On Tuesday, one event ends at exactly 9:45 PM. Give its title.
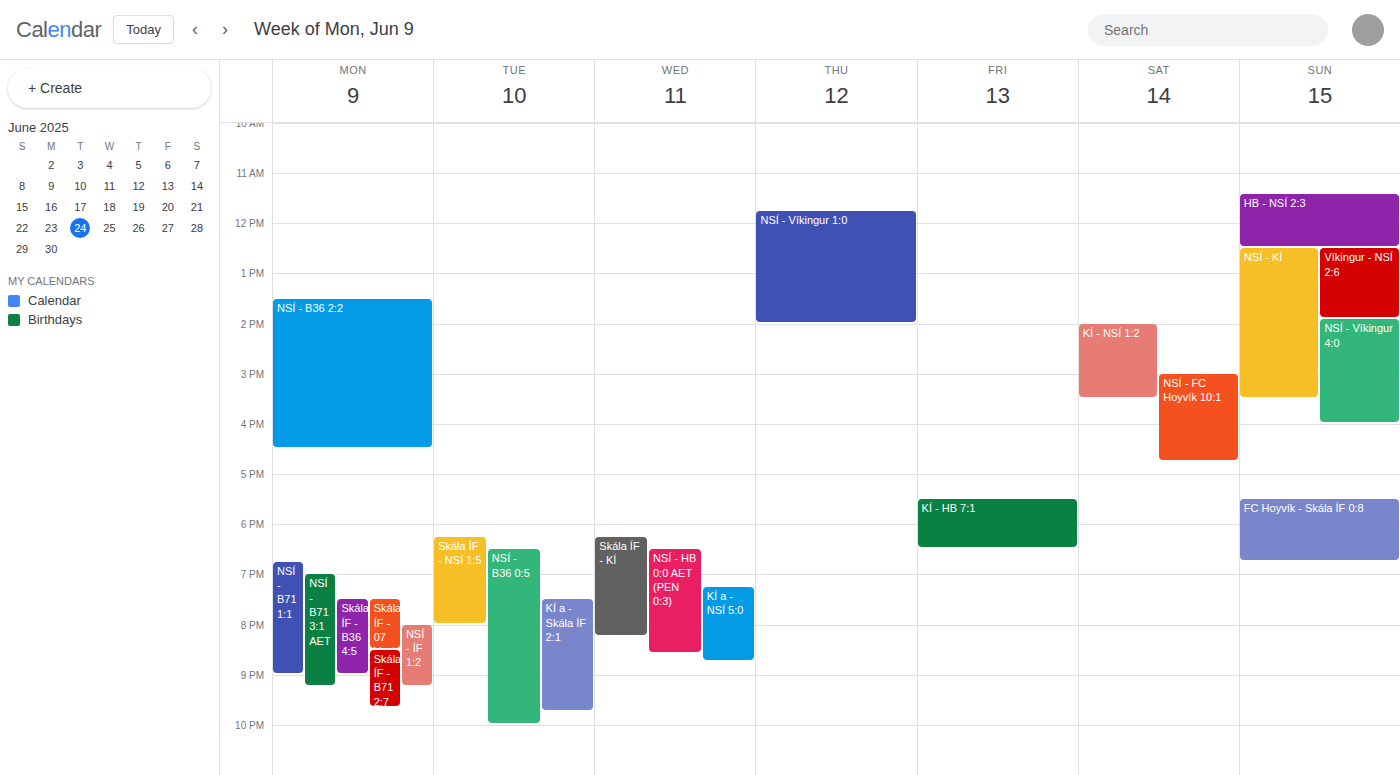
"KÍ a - Skála ÍF 2:1"